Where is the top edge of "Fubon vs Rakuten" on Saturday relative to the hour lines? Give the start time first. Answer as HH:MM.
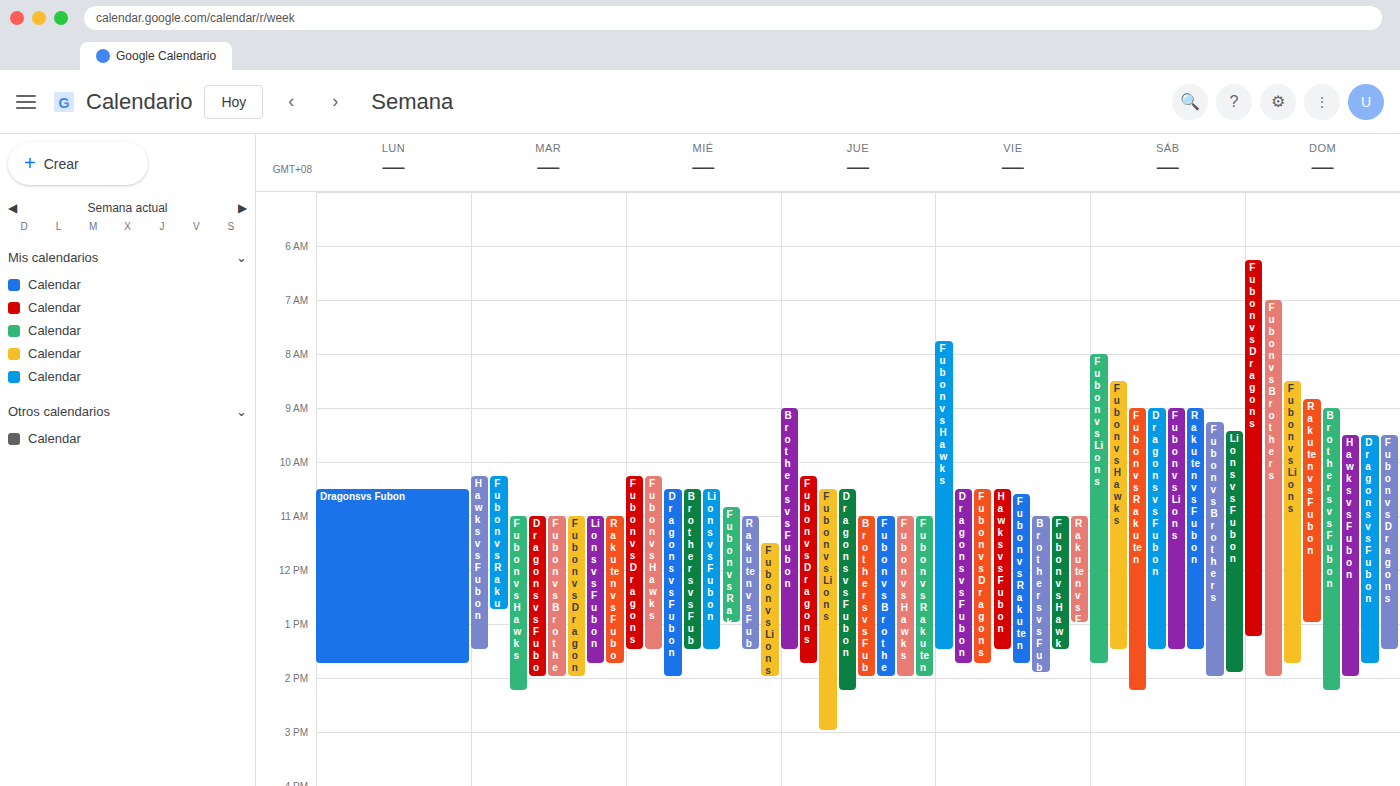
09:00 -- exactly on the 09:00 line.